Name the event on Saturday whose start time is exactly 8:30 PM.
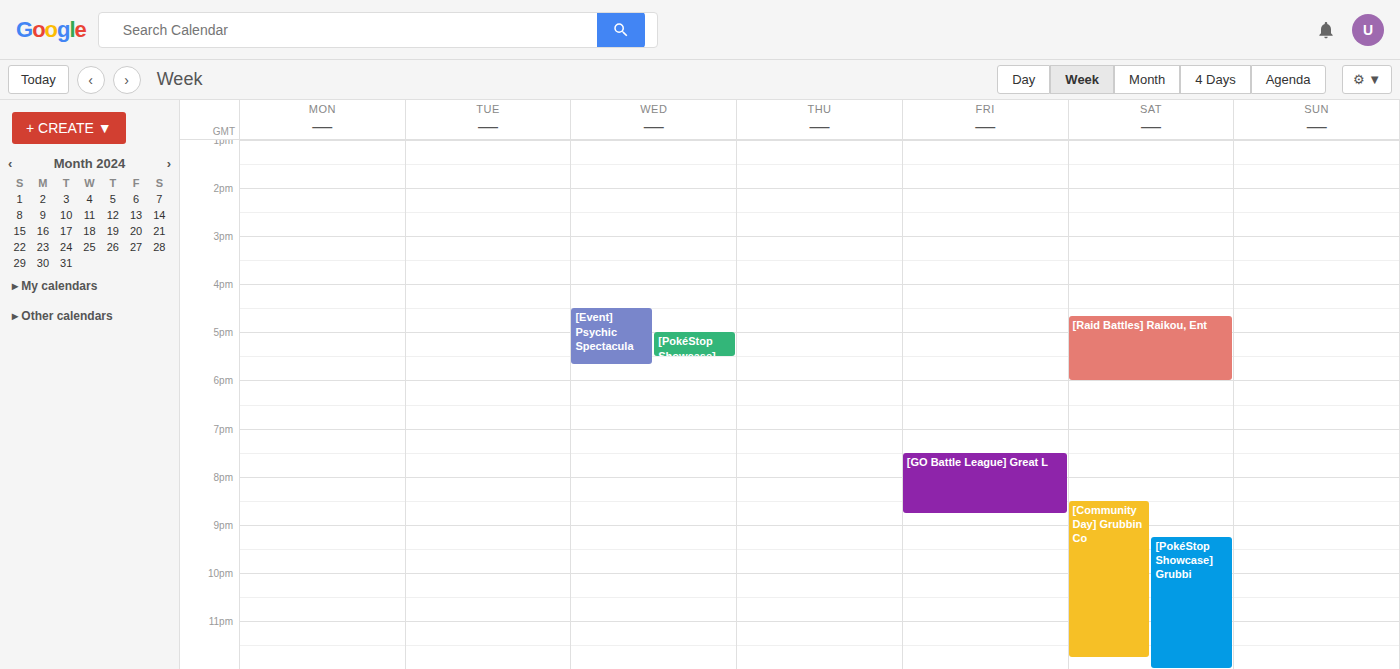
"[Community Day] Grubbin Co"